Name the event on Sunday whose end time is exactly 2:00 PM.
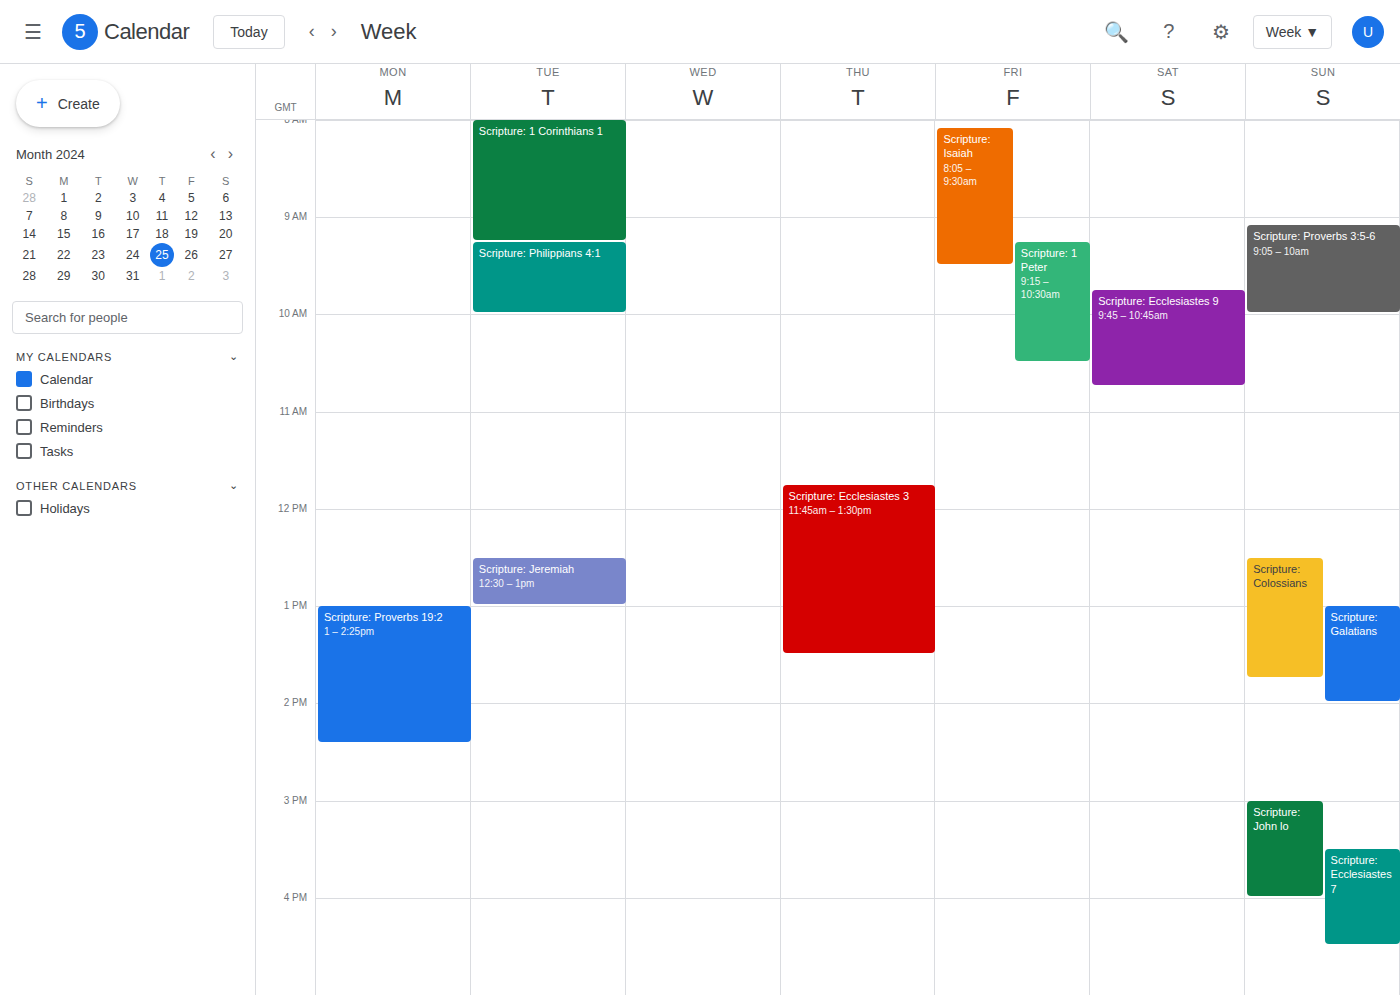
"Scripture: Galatians"